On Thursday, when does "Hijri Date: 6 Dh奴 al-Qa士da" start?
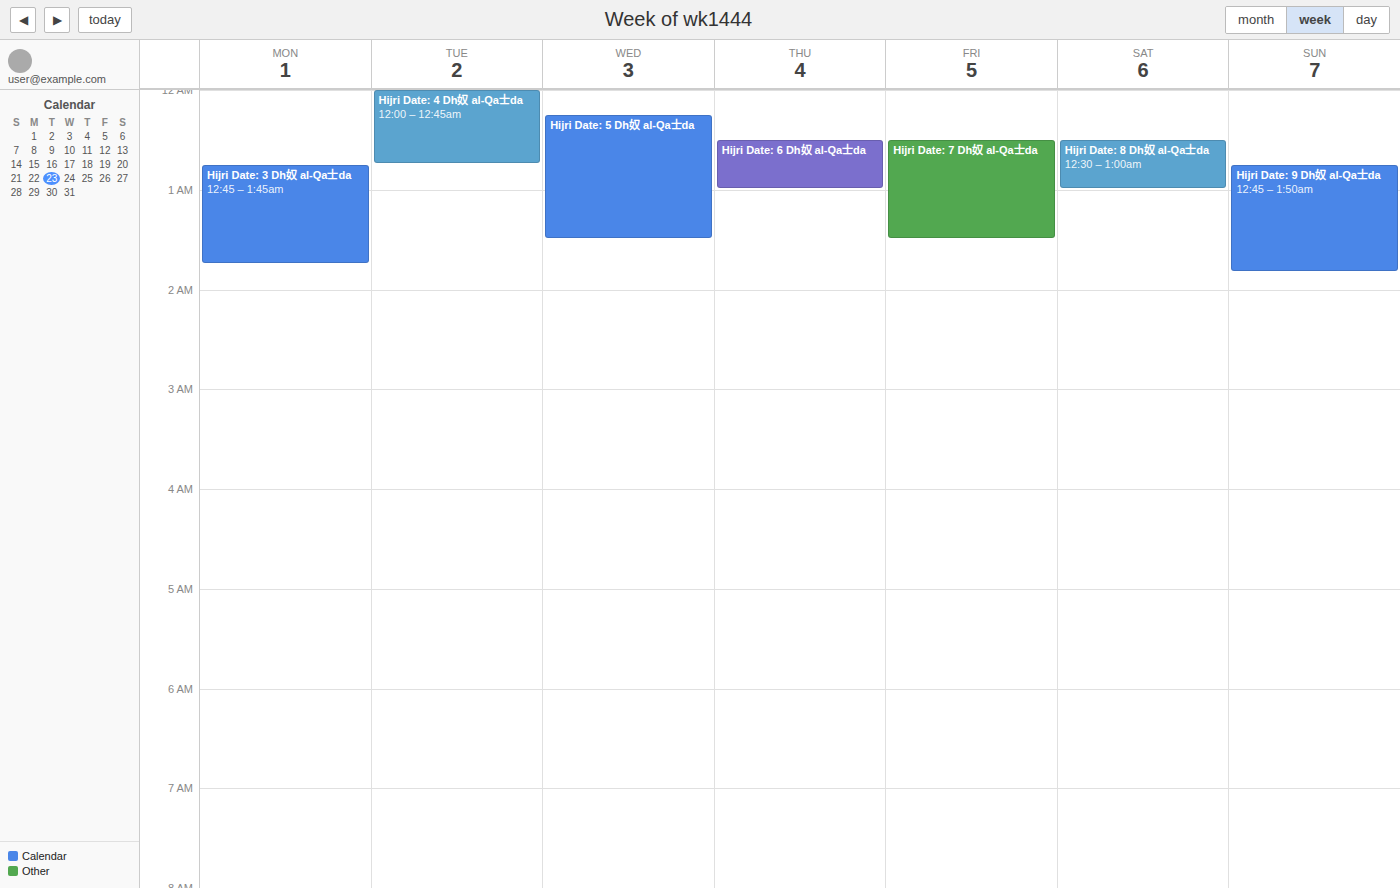
12:30 AM